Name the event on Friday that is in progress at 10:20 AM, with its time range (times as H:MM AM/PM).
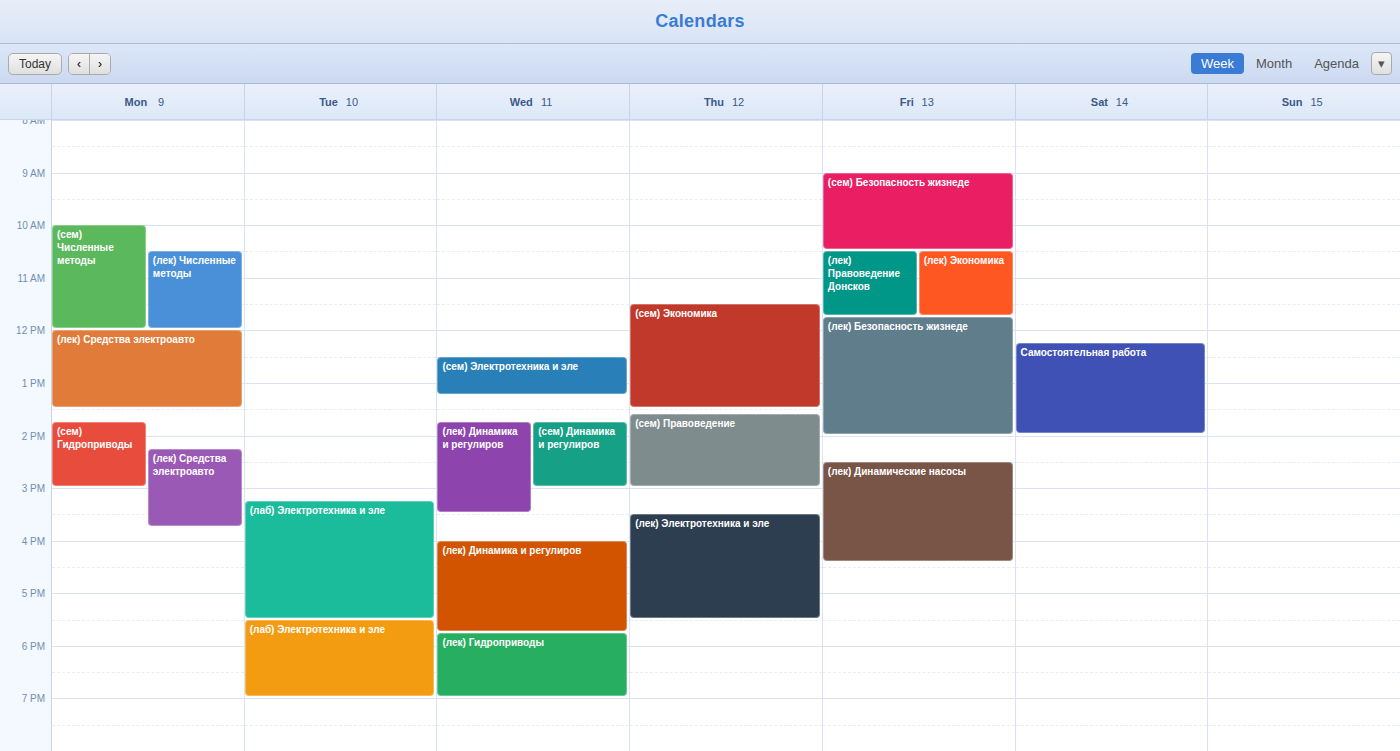
"(сем) Безопасность жизнеде", 9:00 AM to 10:30 AM